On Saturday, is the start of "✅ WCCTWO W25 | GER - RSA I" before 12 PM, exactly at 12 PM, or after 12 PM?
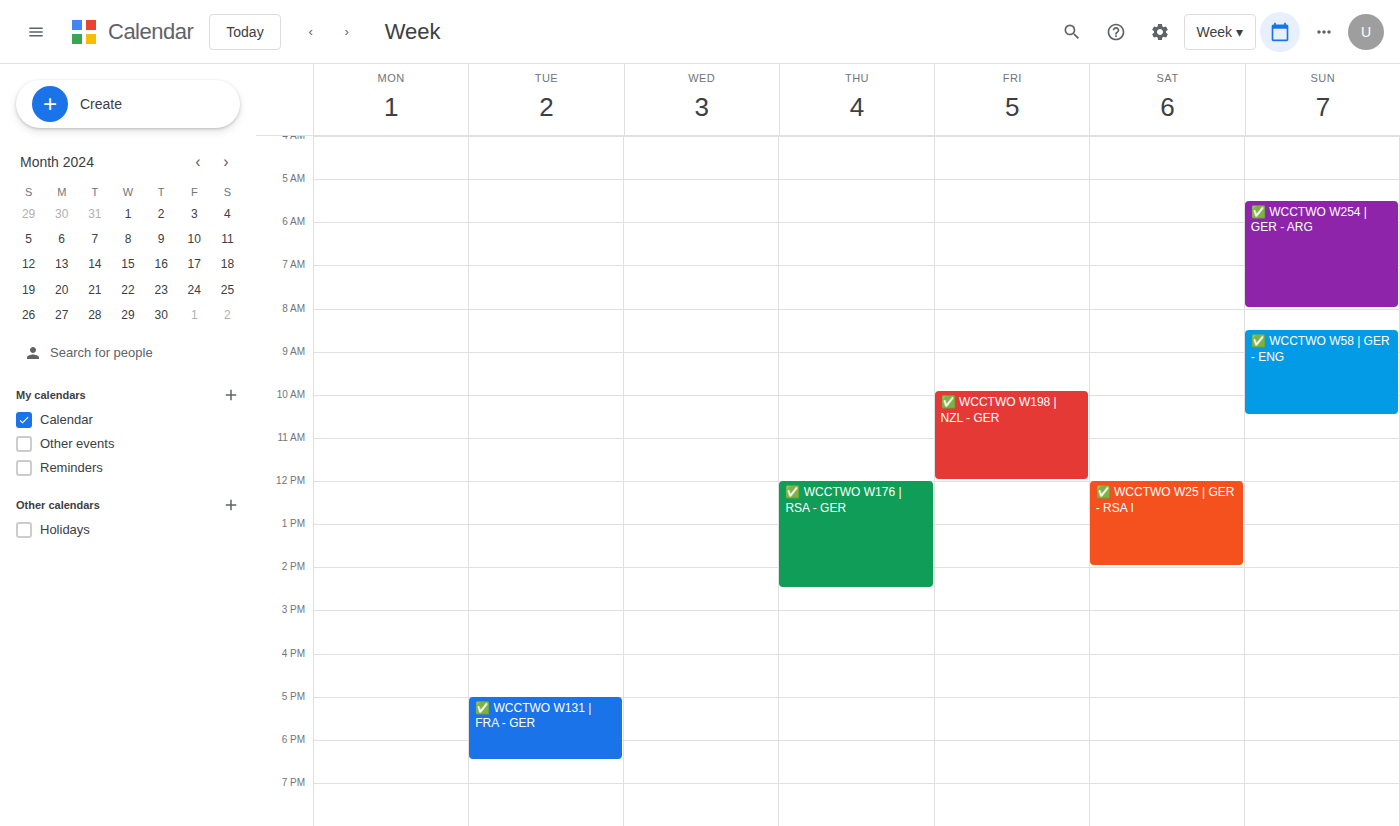
12:00 PM -- exactly at 12 PM, on the 12 PM line.